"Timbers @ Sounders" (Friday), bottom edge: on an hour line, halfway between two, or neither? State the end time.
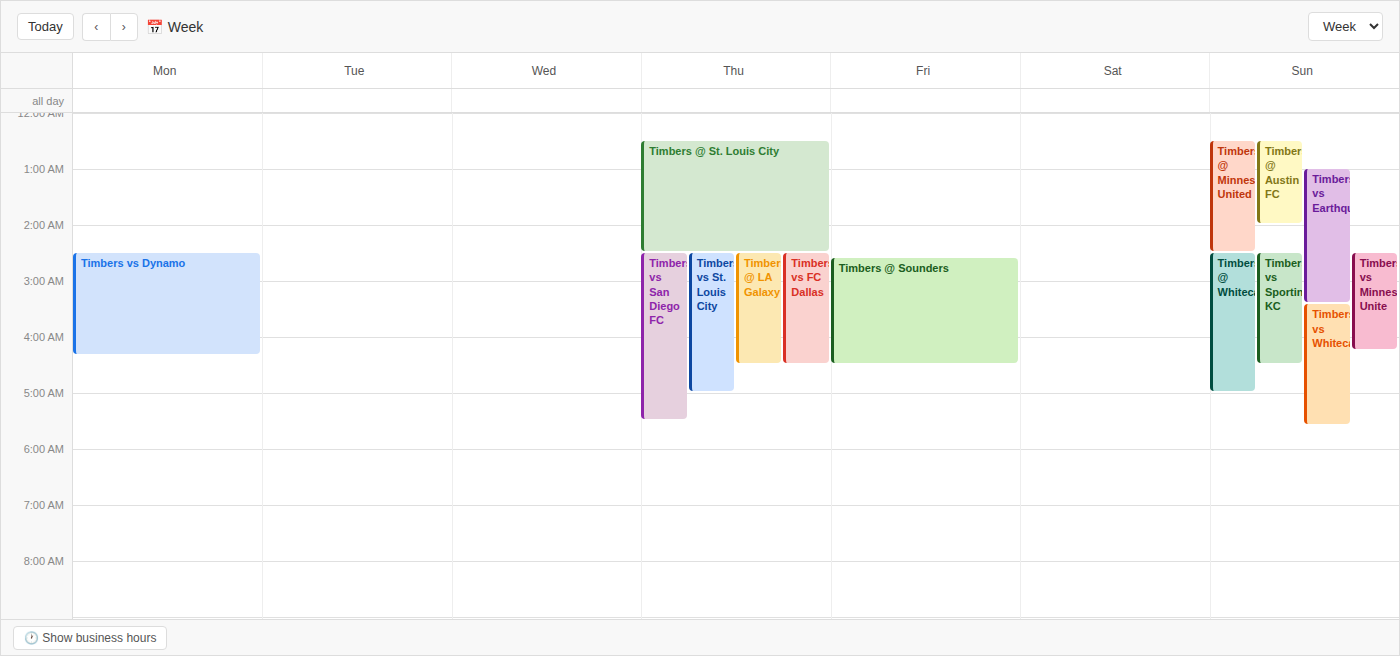
4:30 AM -- halfway between the 4 AM and 5 AM lines.